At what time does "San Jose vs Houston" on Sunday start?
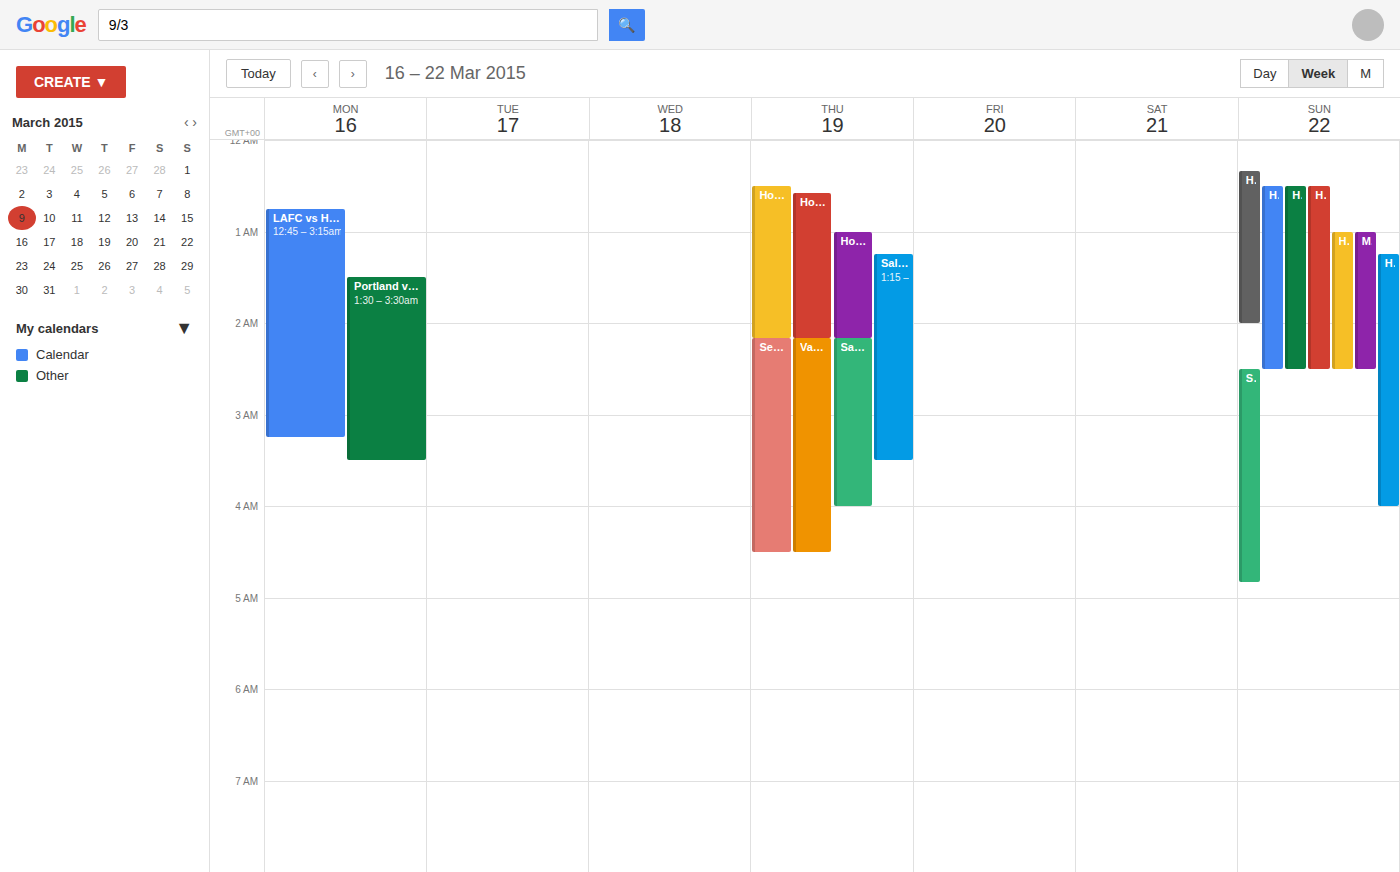
2:30 AM